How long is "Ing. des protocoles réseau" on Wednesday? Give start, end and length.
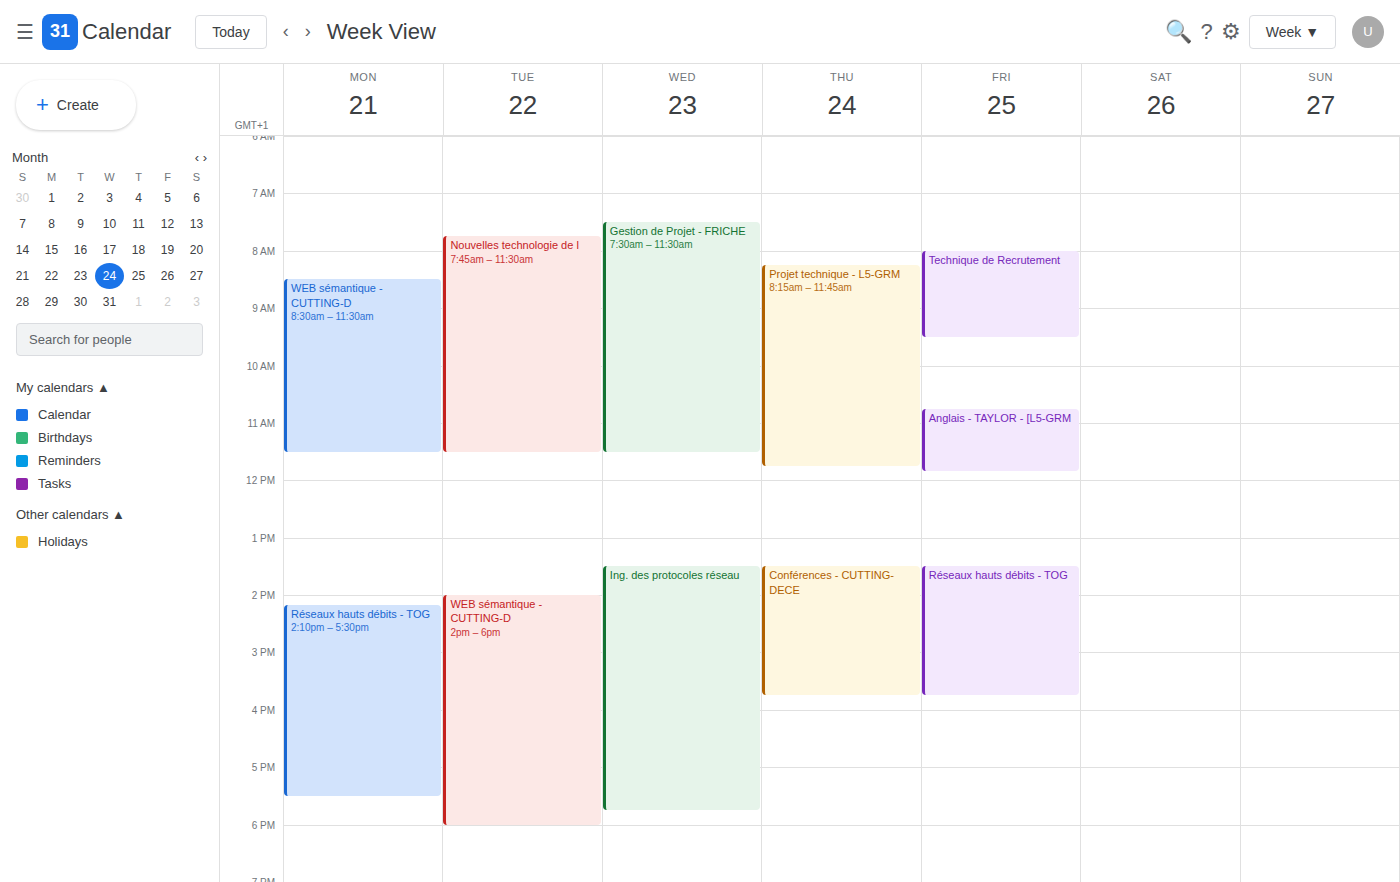
1:30 PM to 5:45 PM, 4 hours 15 minutes